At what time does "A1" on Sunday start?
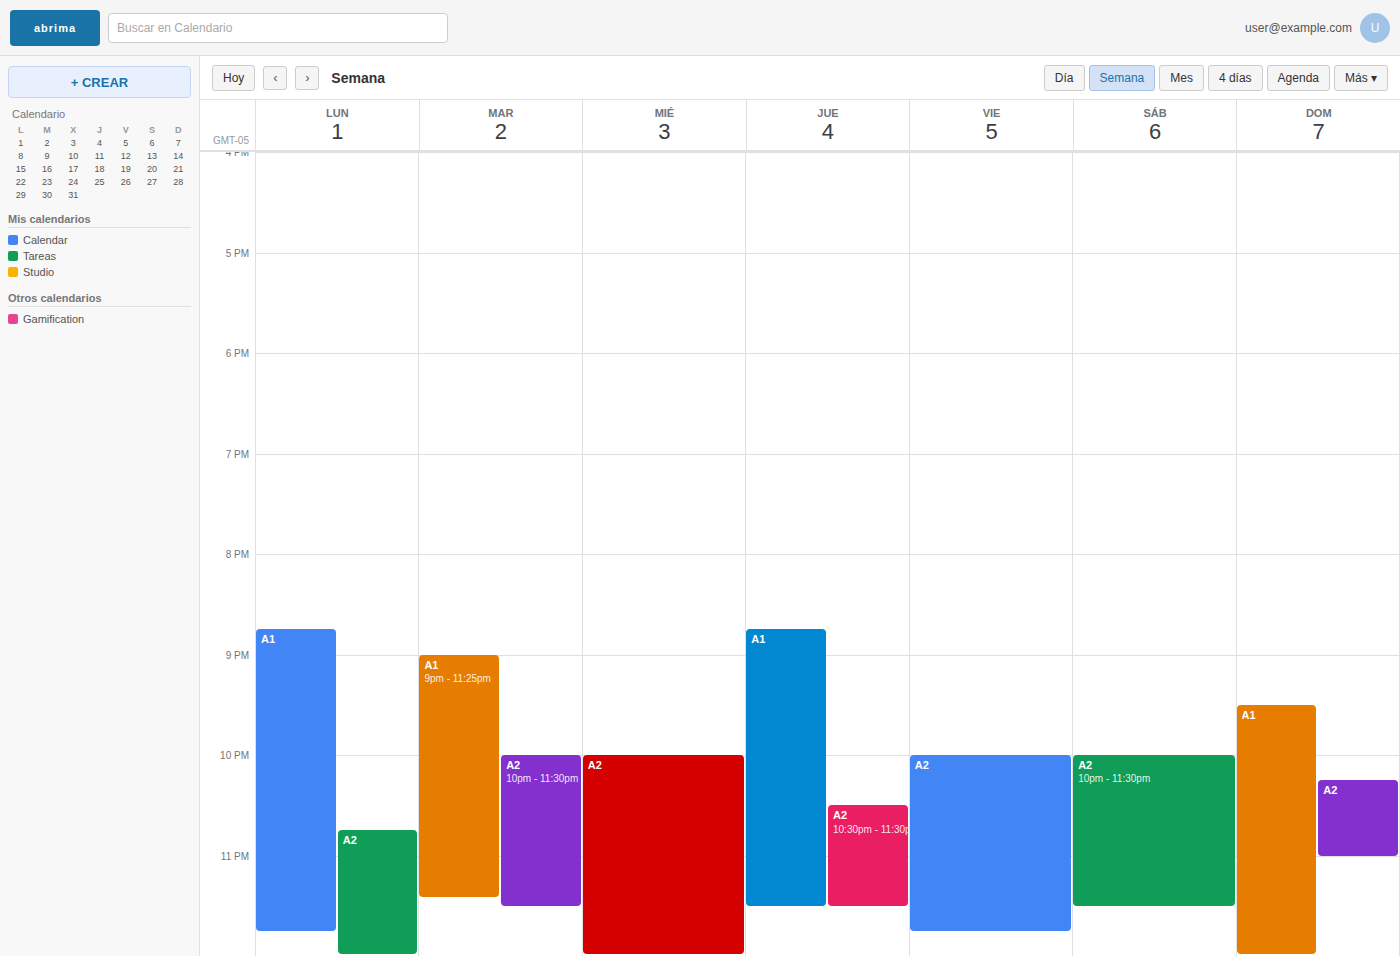
21:30